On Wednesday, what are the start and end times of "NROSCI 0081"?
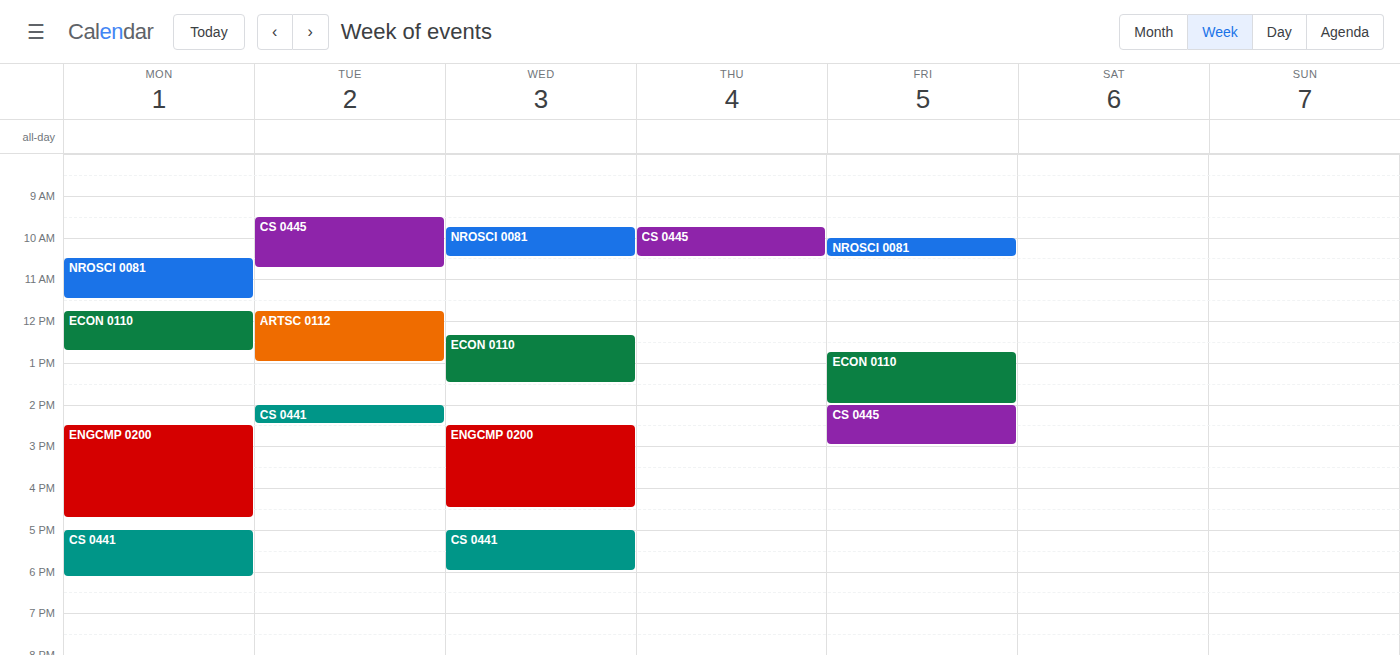
9:45 AM to 10:30 AM